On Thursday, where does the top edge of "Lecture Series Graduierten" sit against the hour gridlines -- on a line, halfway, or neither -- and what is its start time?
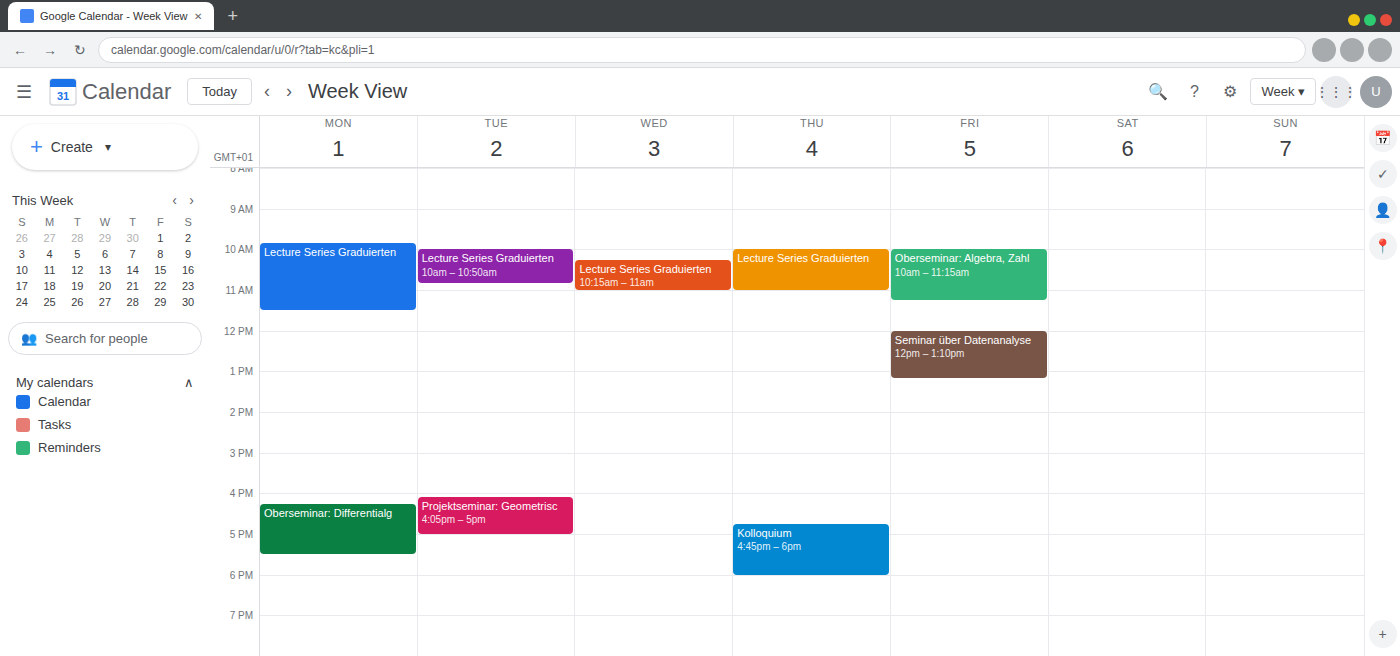
10:00 AM -- exactly on the 10 AM line.